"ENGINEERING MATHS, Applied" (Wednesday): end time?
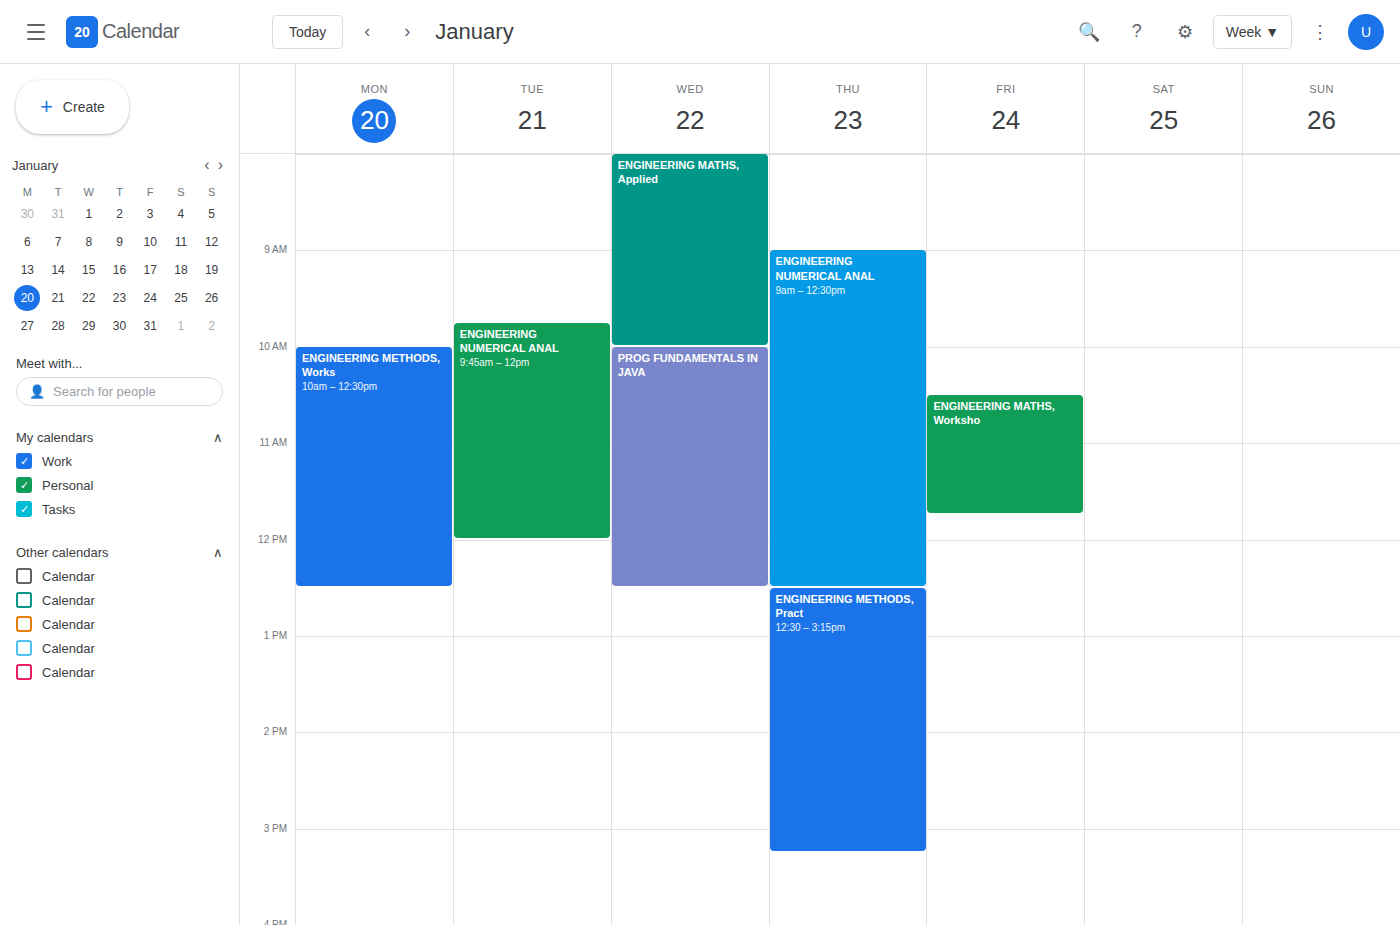
10:00 AM